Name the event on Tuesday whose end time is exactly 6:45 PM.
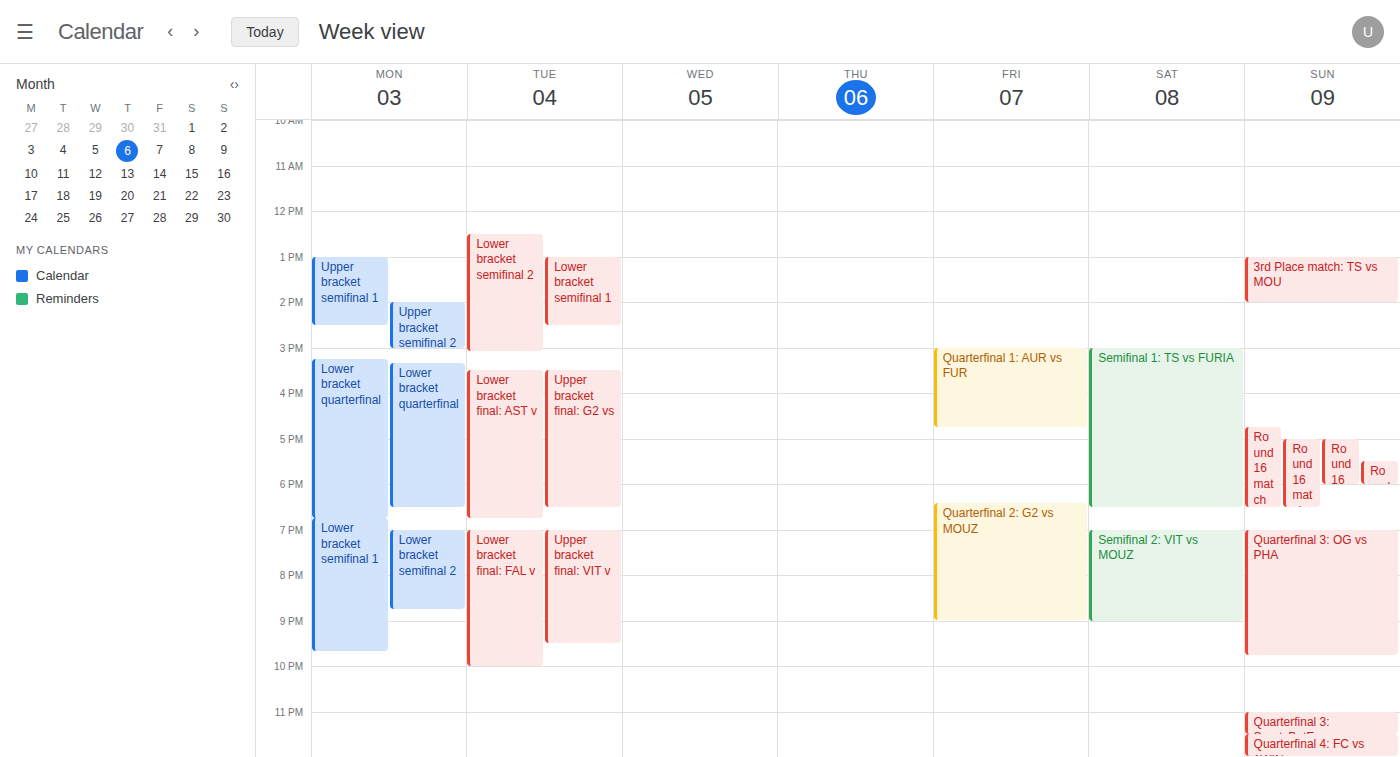
"Lower bracket final: AST v"